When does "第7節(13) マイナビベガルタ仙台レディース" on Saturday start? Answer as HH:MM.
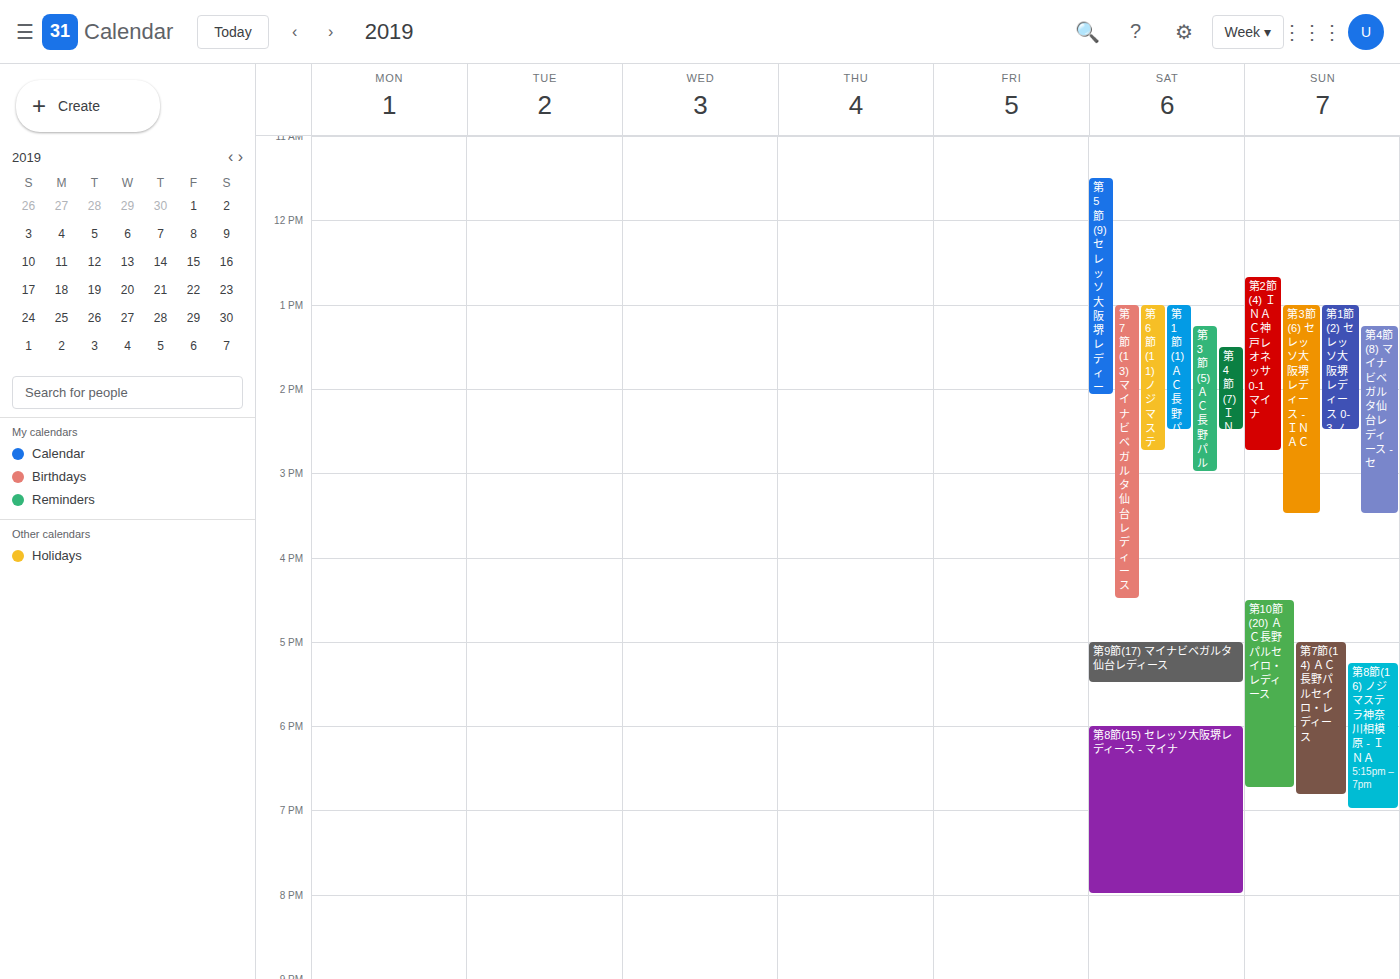
13:00